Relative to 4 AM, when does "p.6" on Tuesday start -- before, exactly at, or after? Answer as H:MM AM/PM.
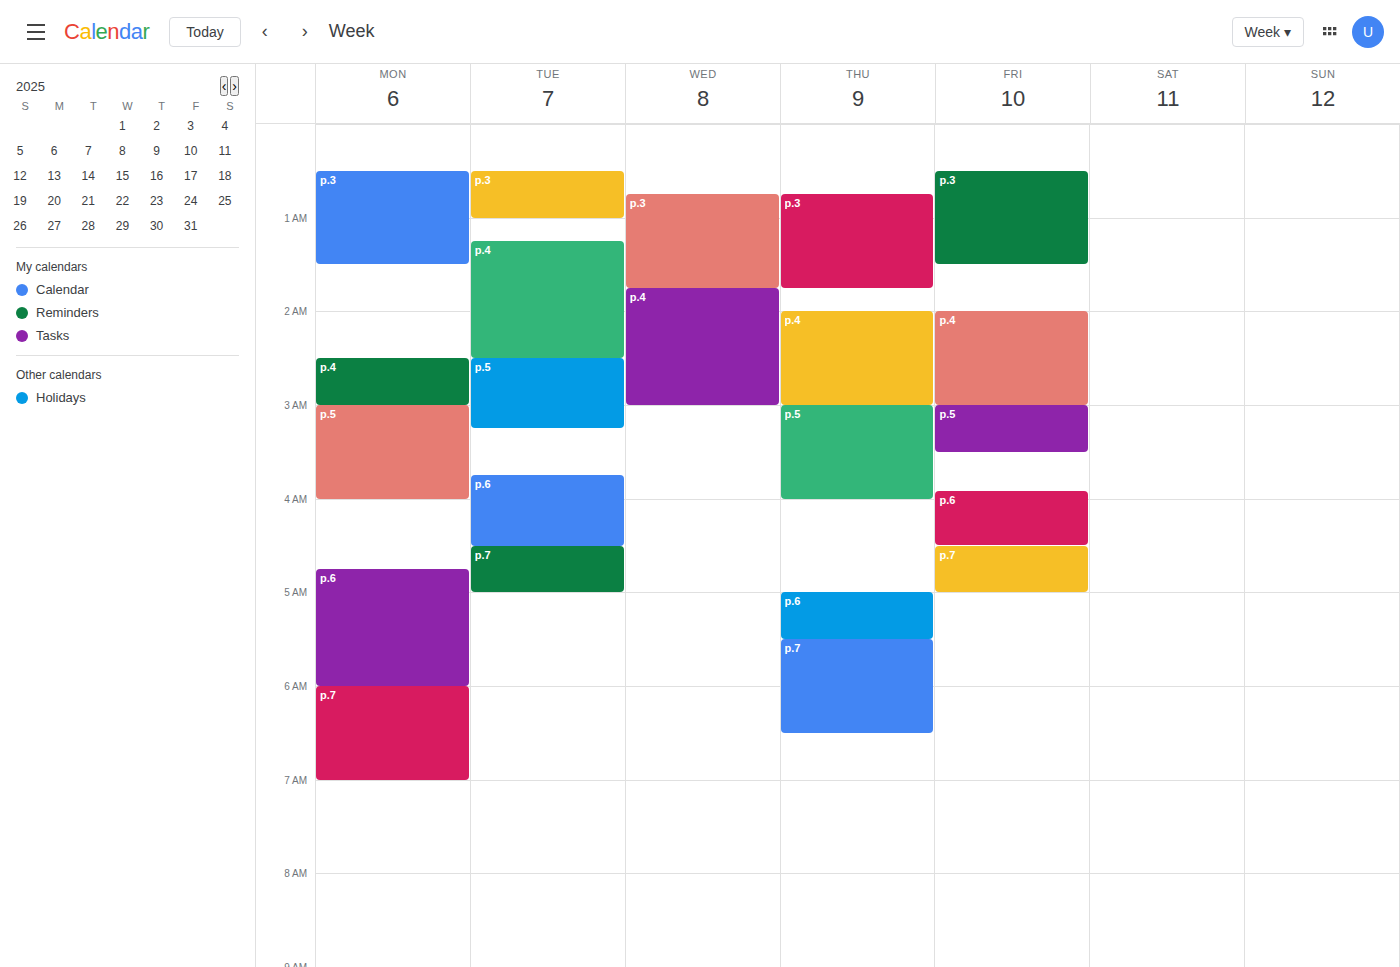
3:45 AM -- before 4 AM, 15 minutes above the 4 AM line.